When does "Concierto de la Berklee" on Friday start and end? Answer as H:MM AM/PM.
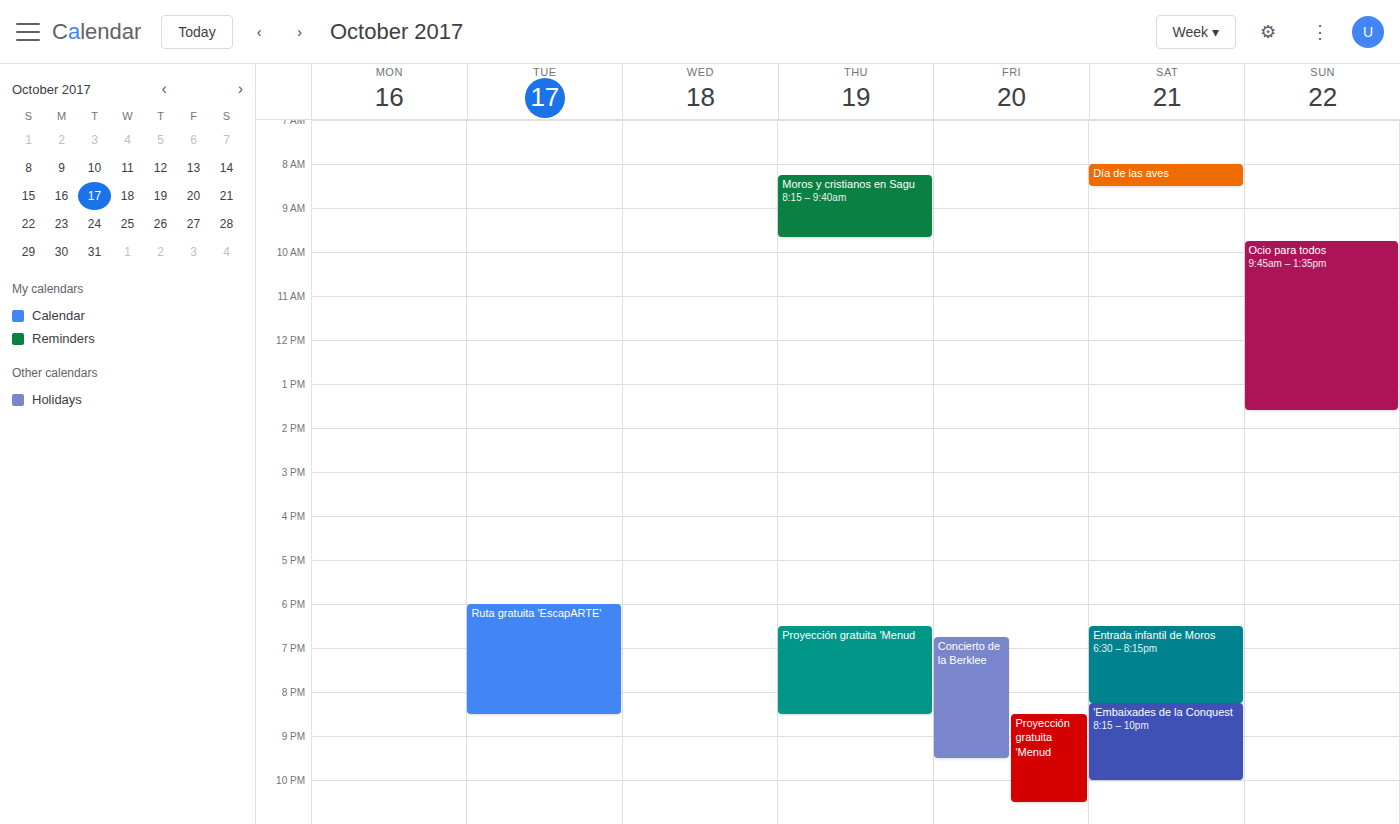
6:45 PM to 9:30 PM